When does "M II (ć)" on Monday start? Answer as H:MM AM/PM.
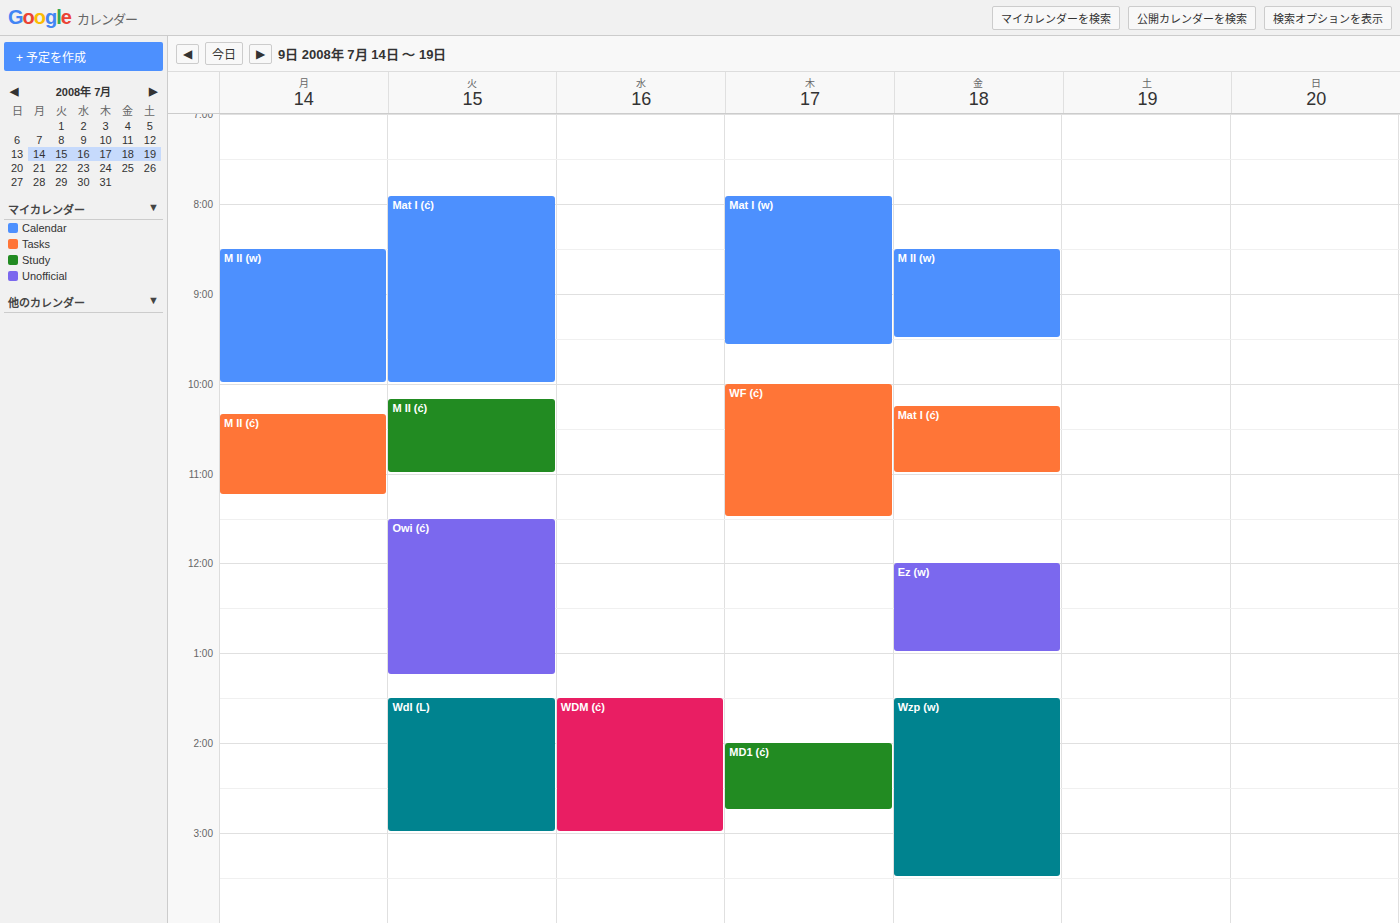
10:20 AM